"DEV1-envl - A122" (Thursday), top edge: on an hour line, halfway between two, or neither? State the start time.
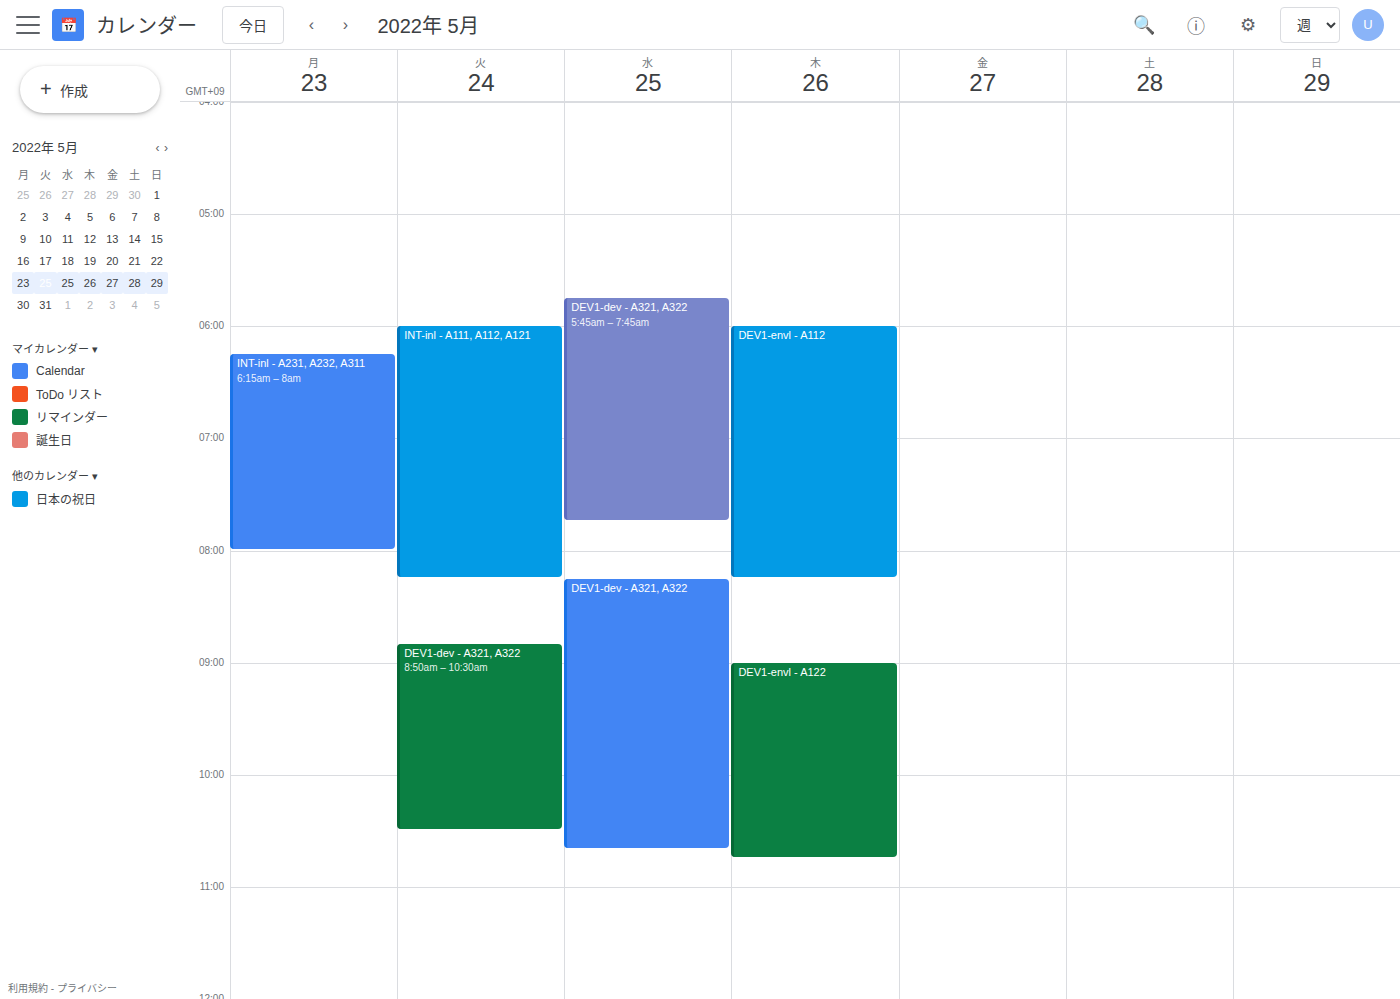
9:00 AM -- exactly on the 9 AM line.